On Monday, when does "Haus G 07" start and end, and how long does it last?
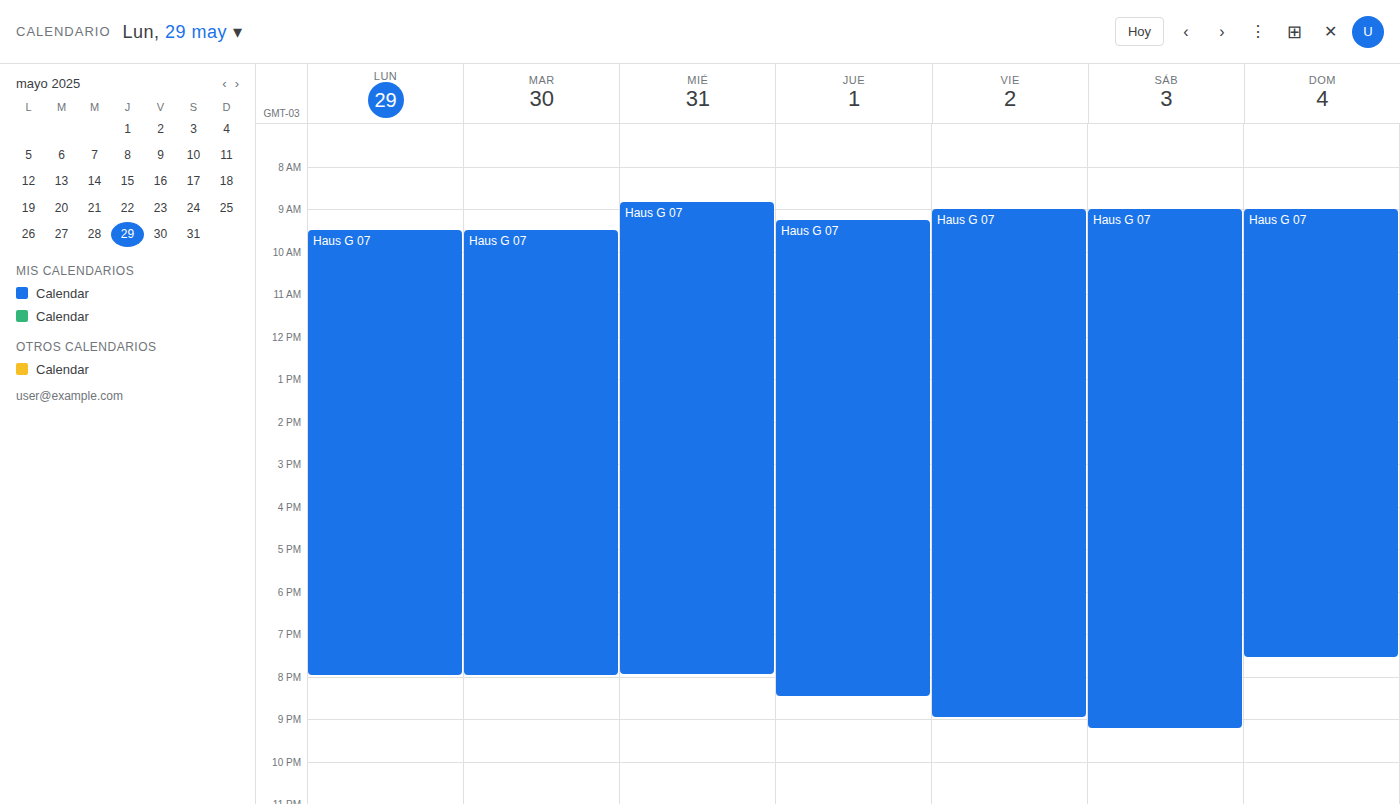
9:30 AM to 8:00 PM, 10 hours 30 minutes